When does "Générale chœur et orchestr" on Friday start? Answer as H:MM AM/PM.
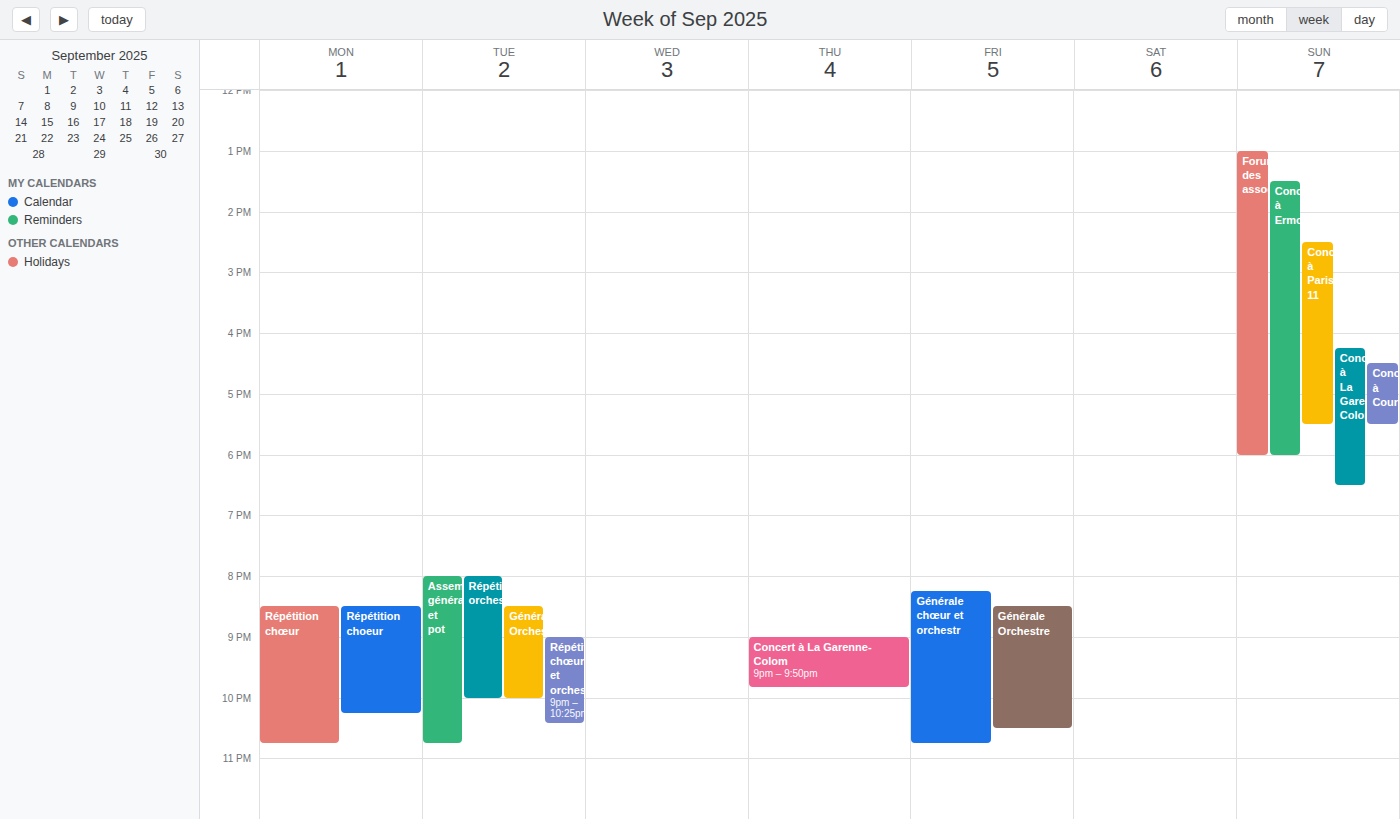
8:15 PM